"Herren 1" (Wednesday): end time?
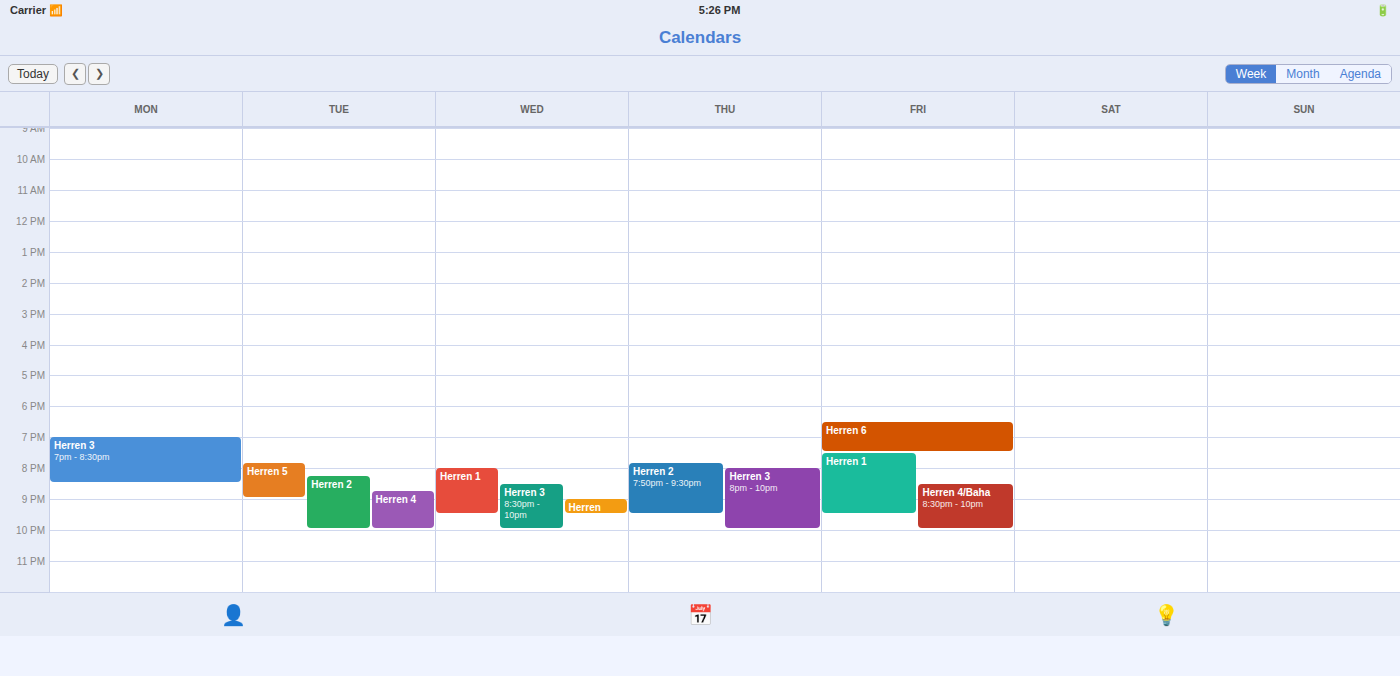
9:30 PM